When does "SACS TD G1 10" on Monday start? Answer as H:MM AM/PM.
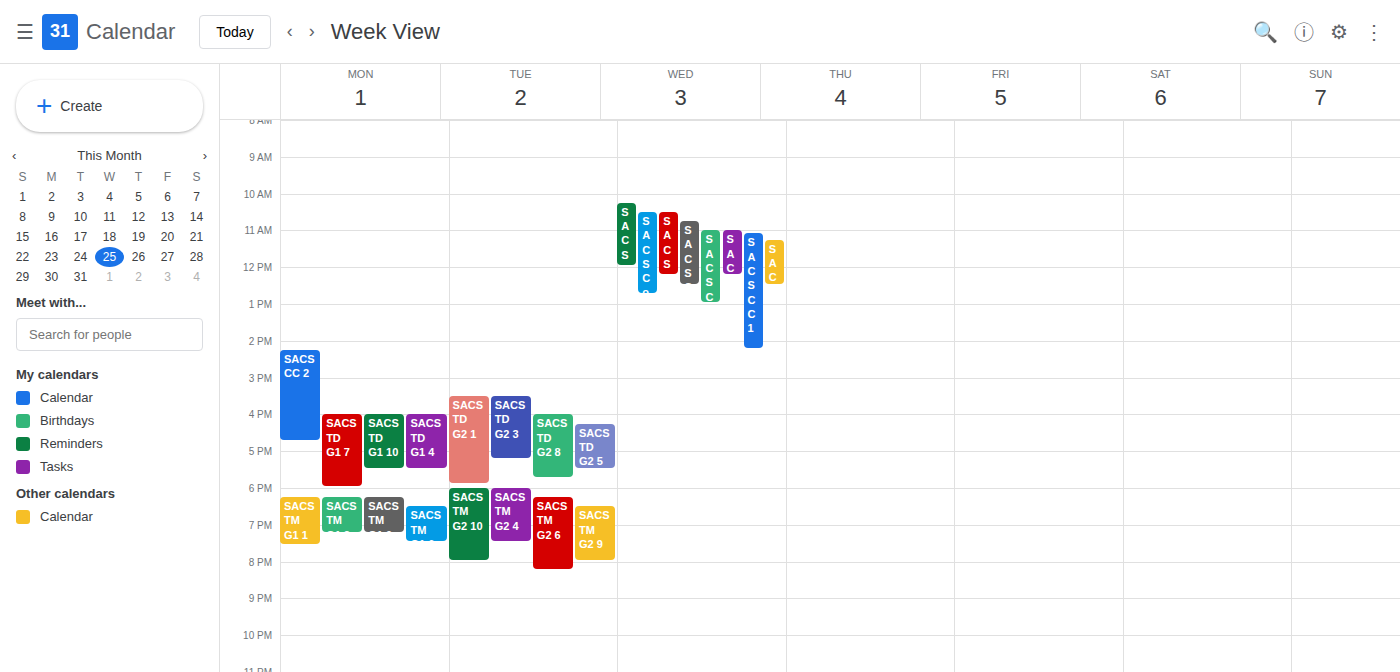
4:00 PM